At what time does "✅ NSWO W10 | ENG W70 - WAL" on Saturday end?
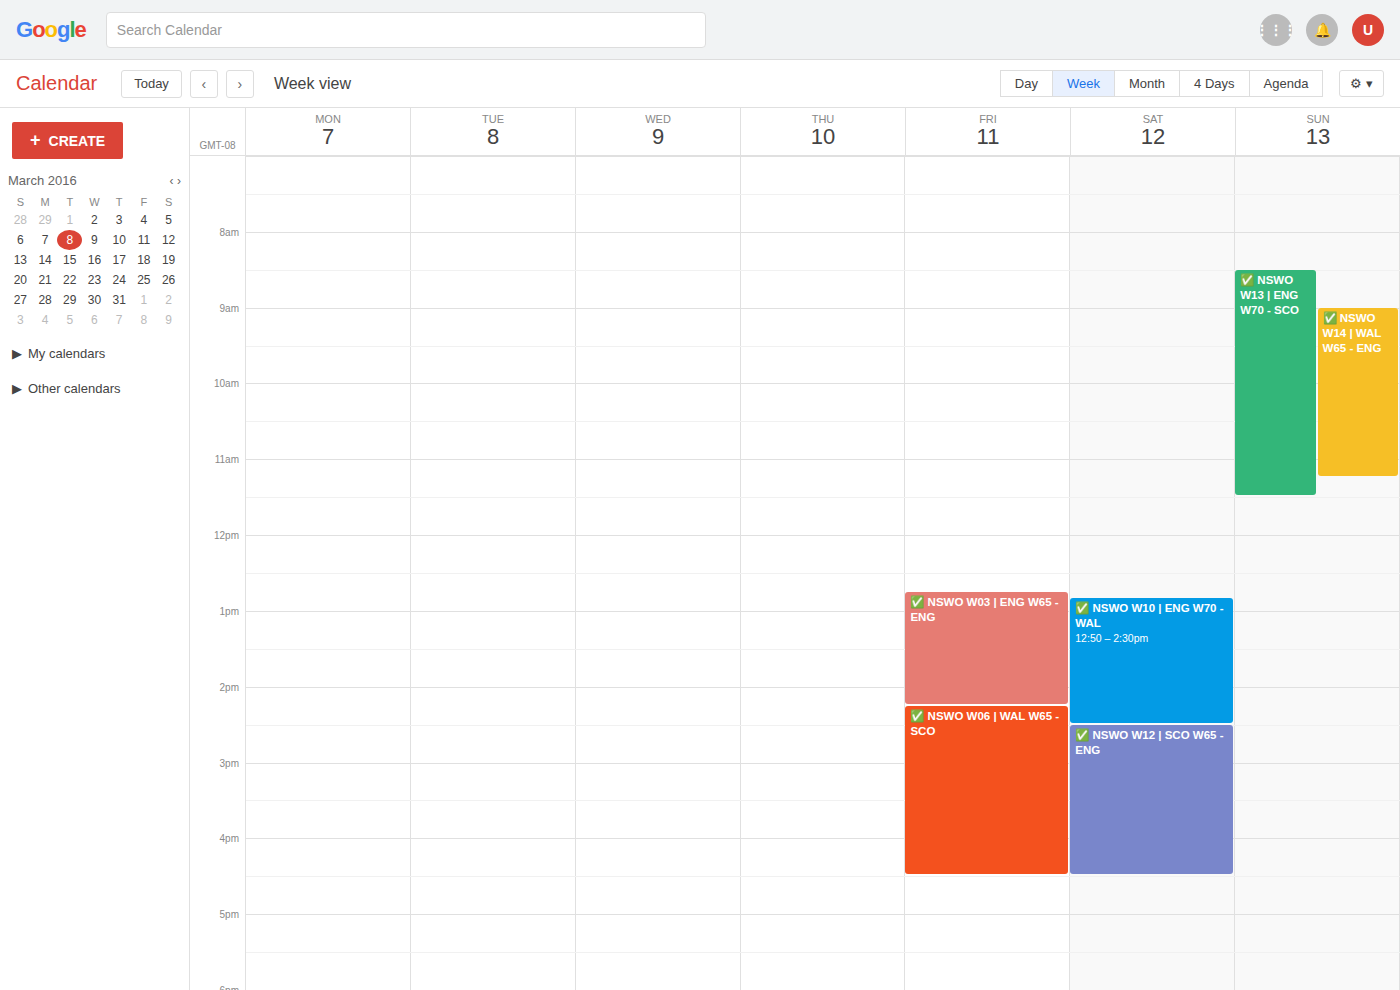
2:30 PM